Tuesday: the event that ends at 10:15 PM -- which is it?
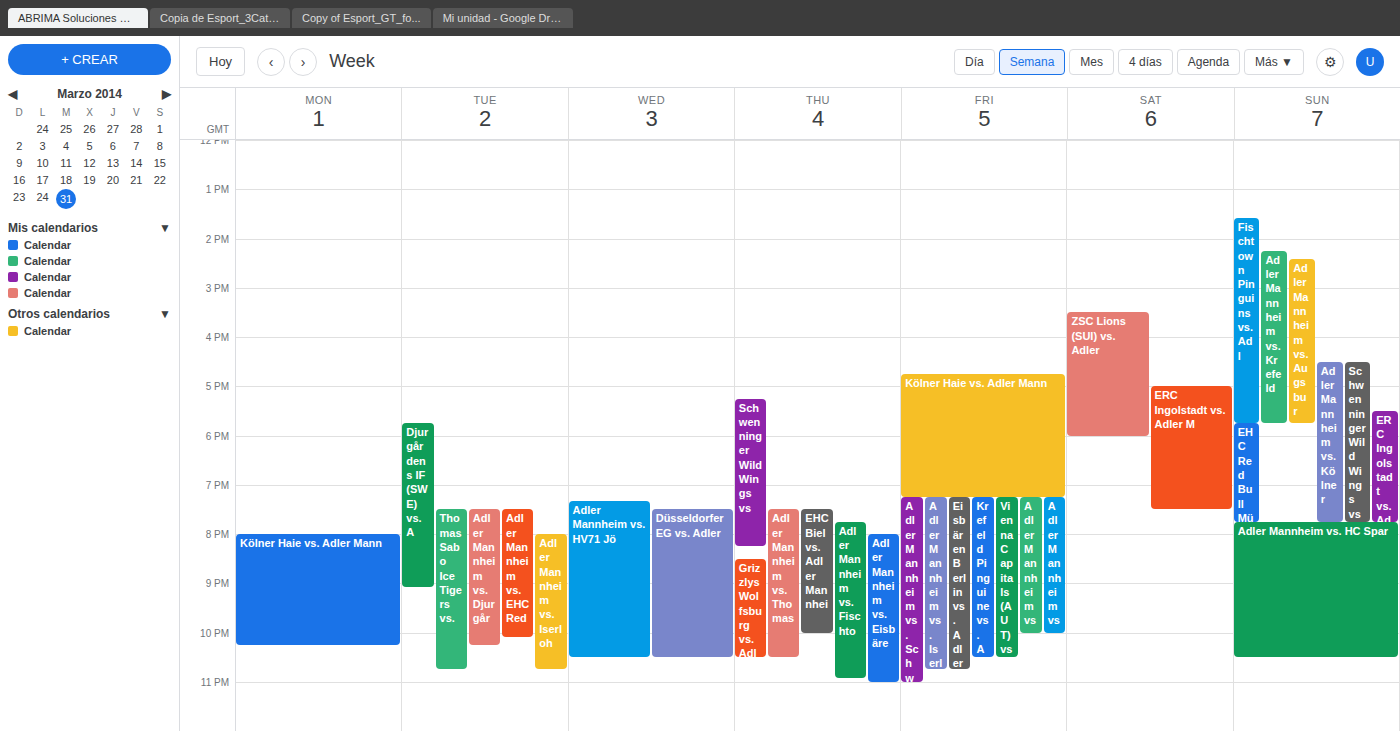
"Adler Mannheim vs. Djurgår"